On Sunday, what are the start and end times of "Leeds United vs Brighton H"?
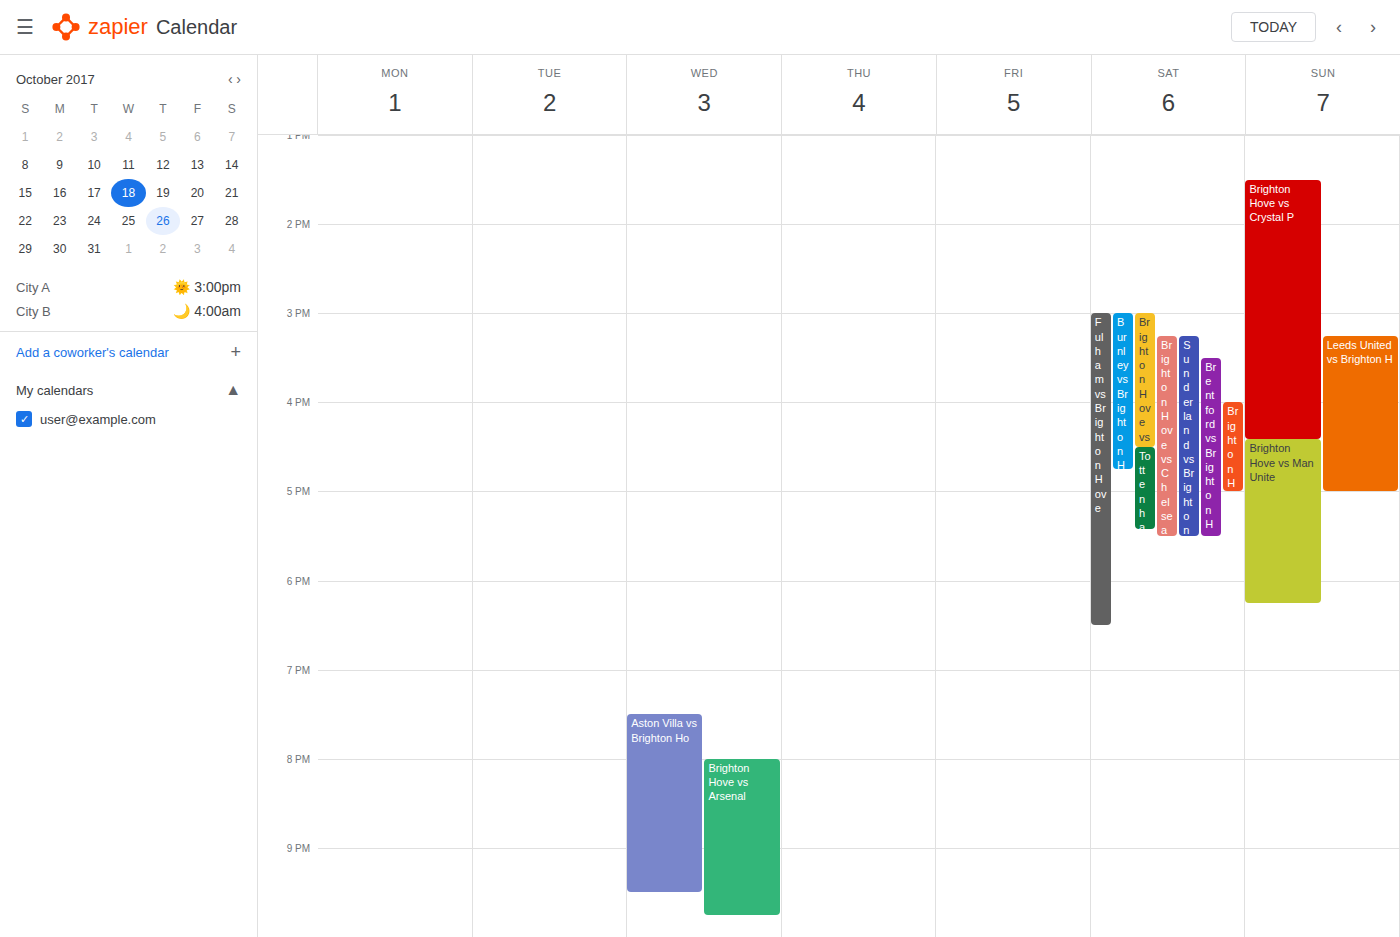
3:15 PM to 5:00 PM